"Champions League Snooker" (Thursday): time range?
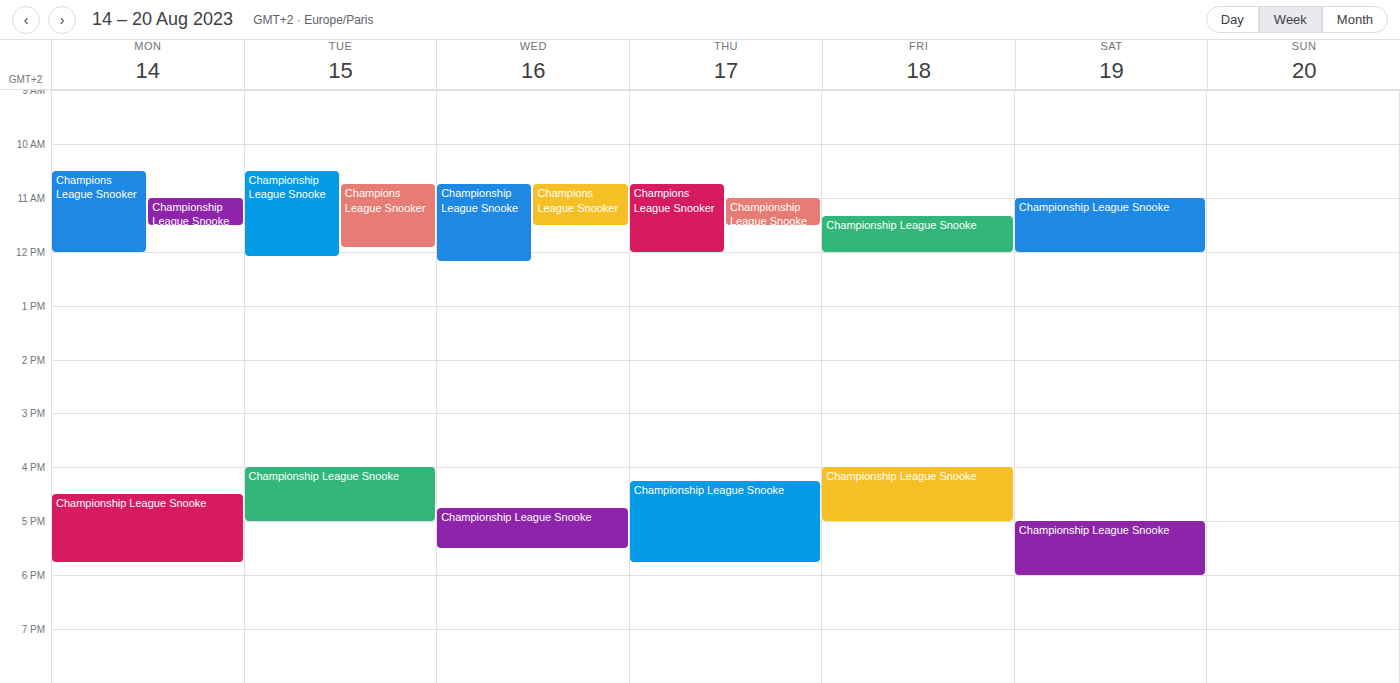
10:45 AM to 12:00 PM